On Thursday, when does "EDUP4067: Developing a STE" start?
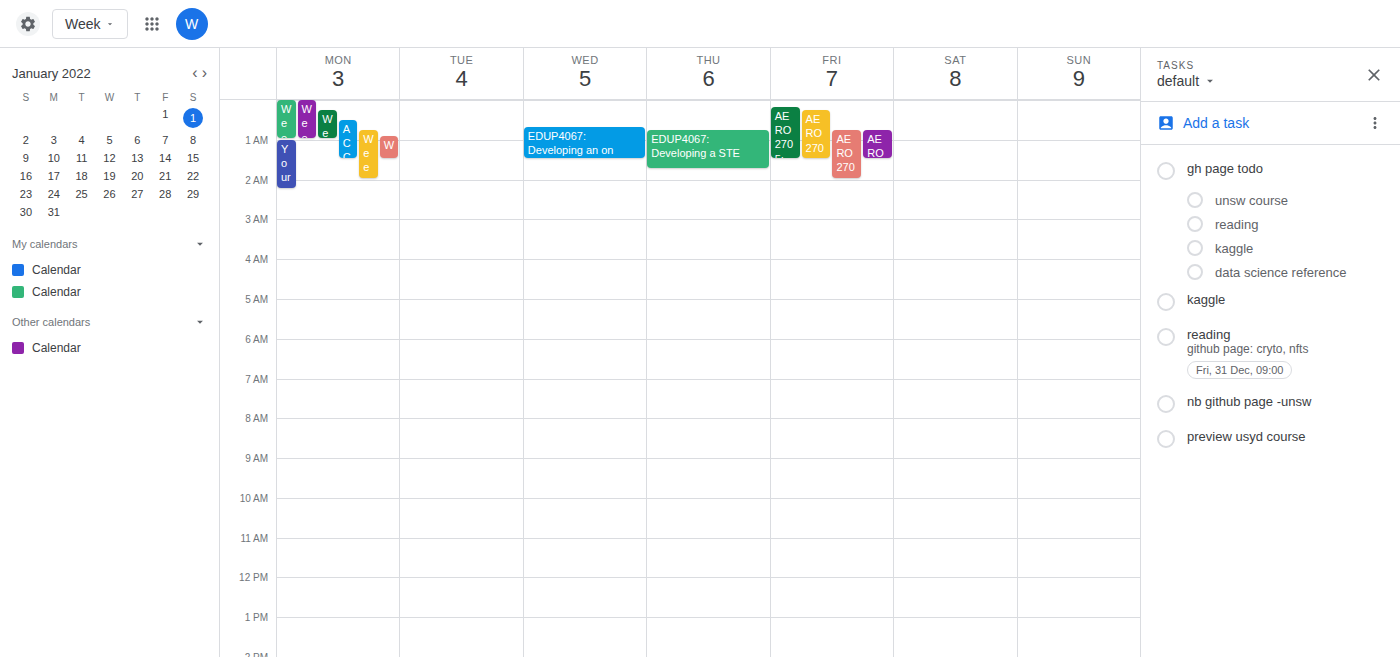
12:45 AM